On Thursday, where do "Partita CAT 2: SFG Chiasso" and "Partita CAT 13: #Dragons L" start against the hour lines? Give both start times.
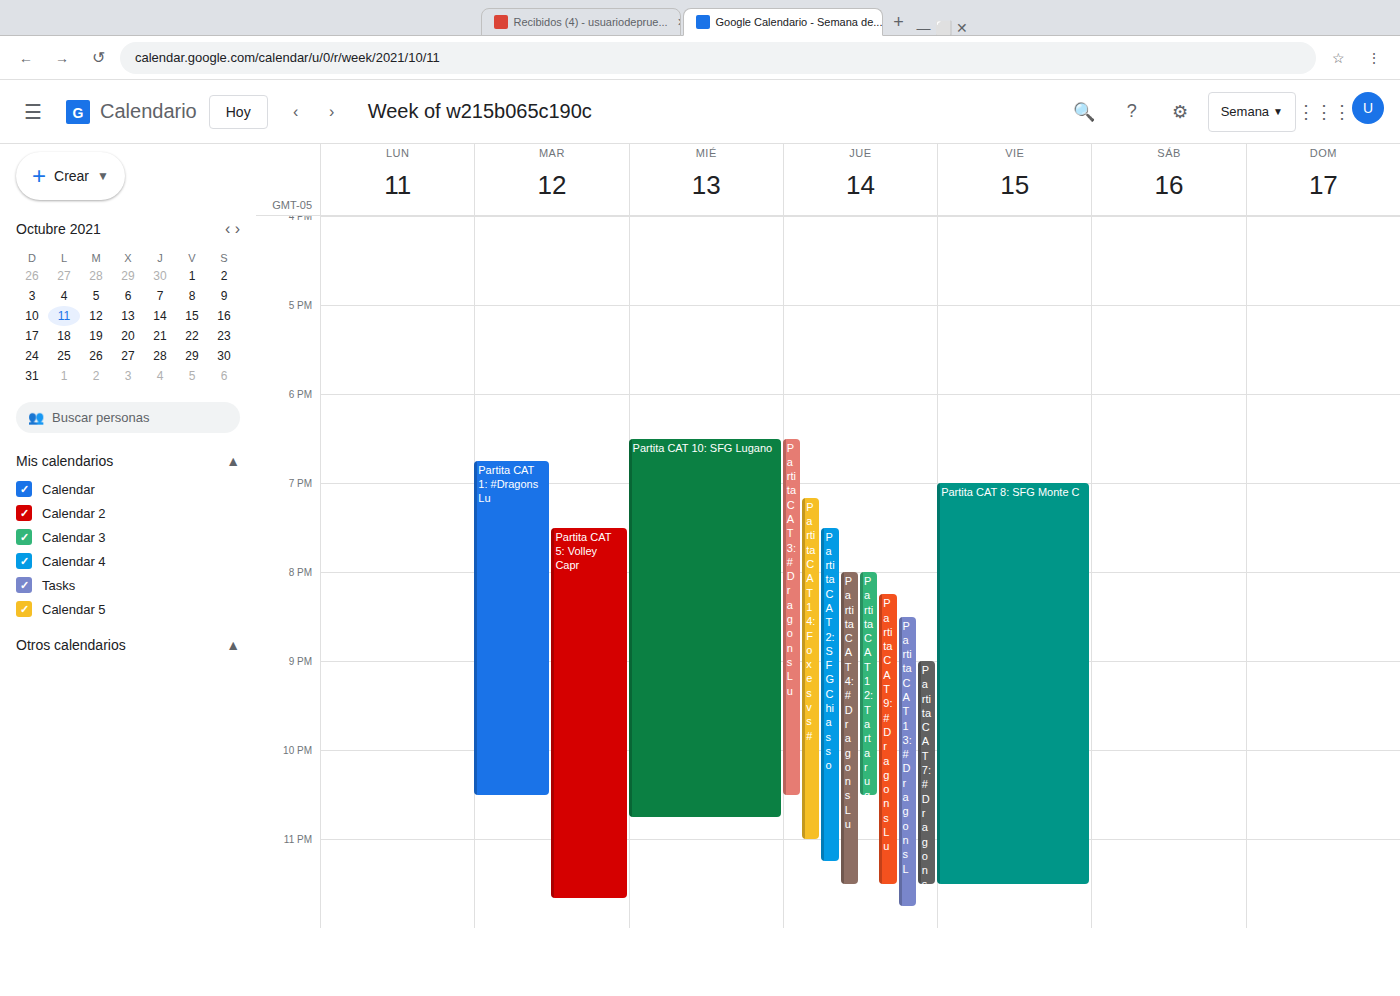
"Partita CAT 2: SFG Chiasso": 7:30 PM, halfway between the 7 PM and 8 PM lines. "Partita CAT 13: #Dragons L": 8:30 PM, halfway between the 8 PM and 9 PM lines.